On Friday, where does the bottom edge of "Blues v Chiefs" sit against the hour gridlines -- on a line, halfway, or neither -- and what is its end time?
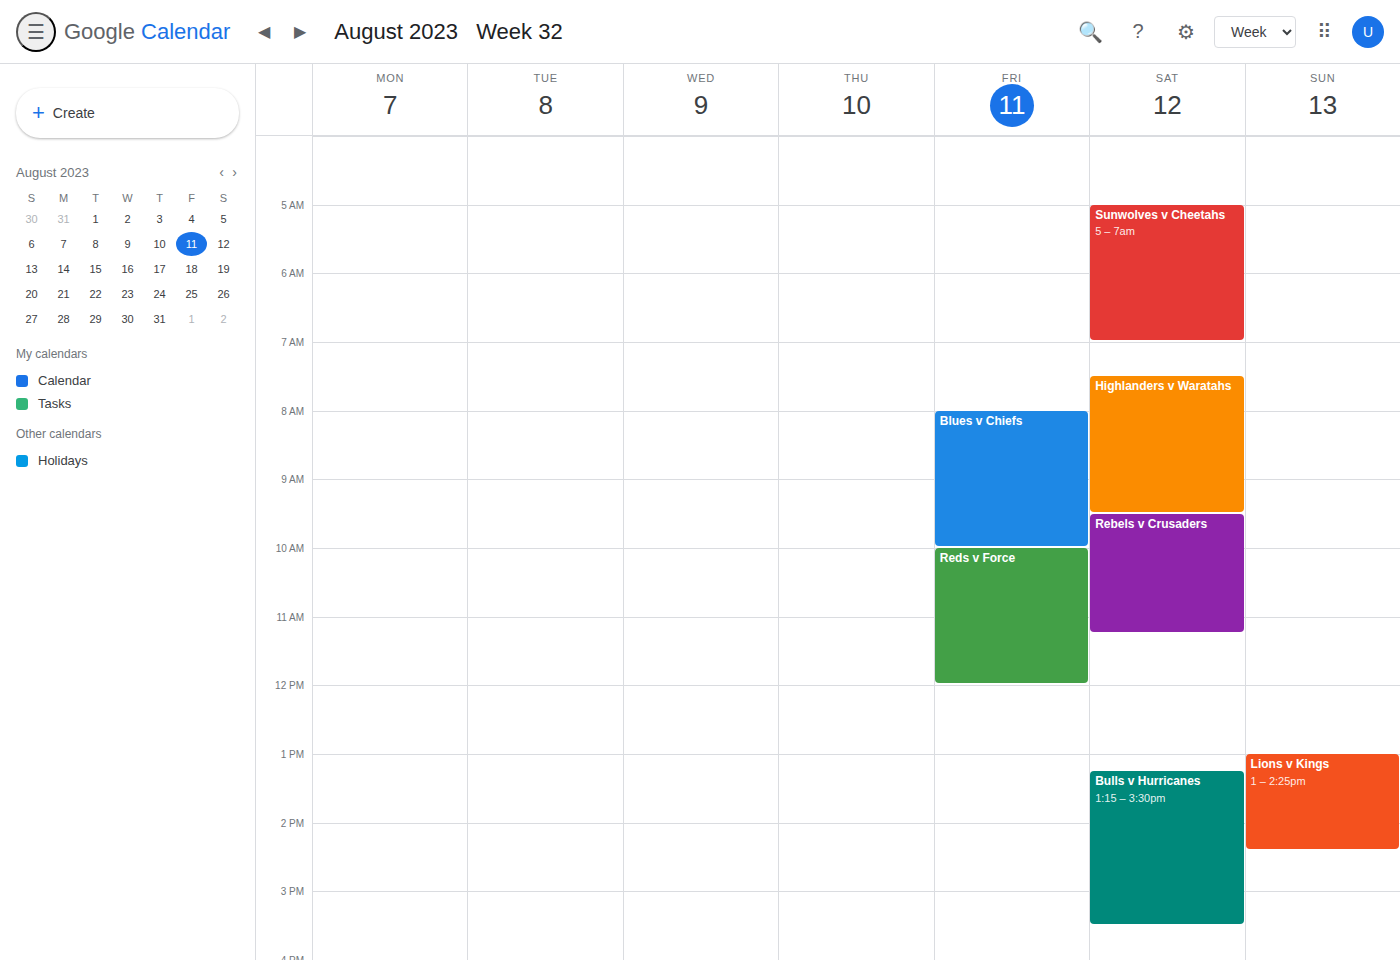
10:00 AM -- exactly on the 10 AM line.